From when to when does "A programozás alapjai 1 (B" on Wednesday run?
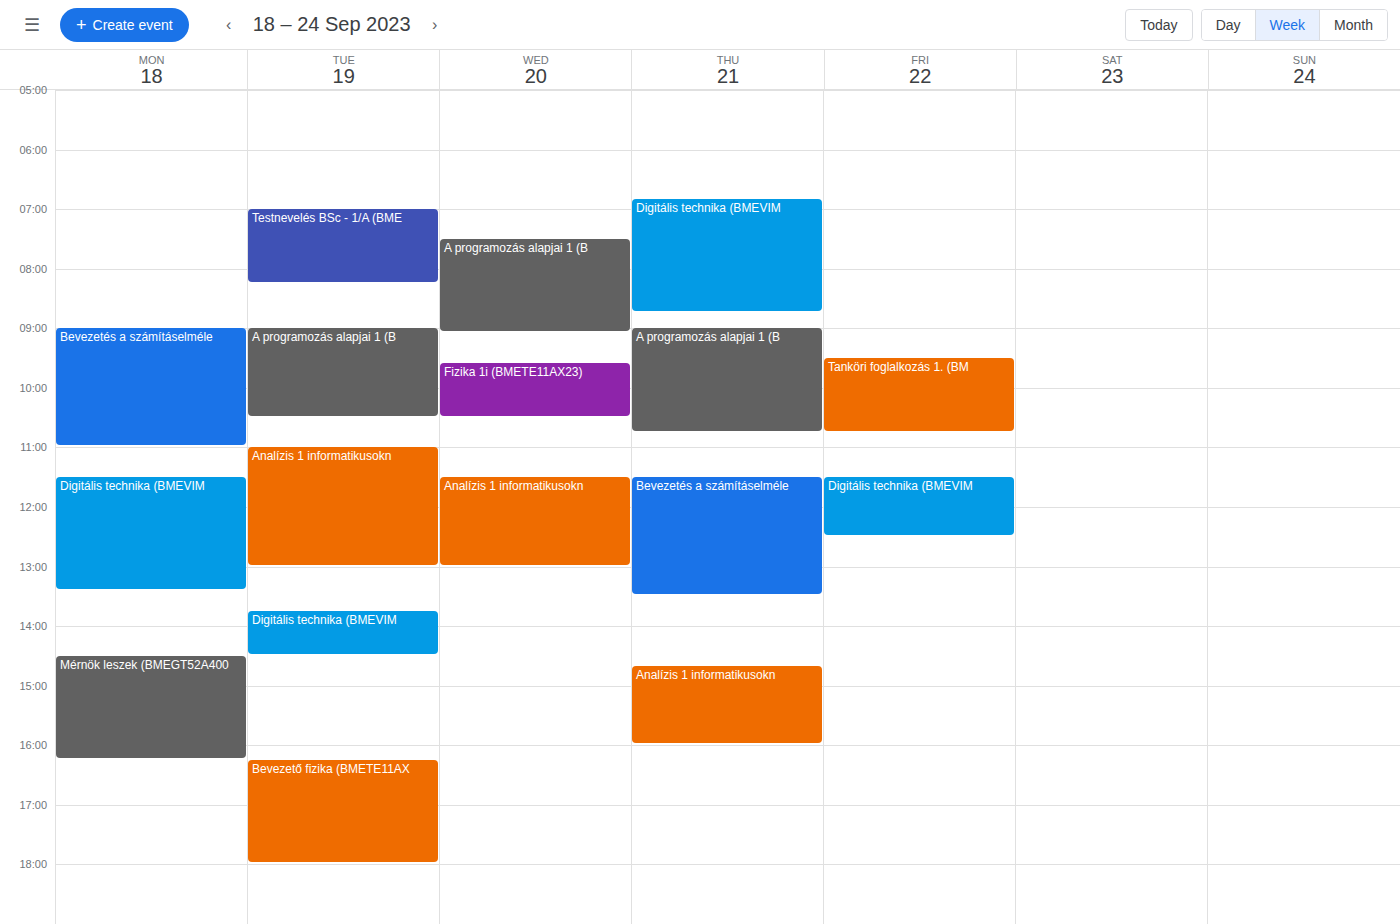
7:30 AM to 9:05 AM